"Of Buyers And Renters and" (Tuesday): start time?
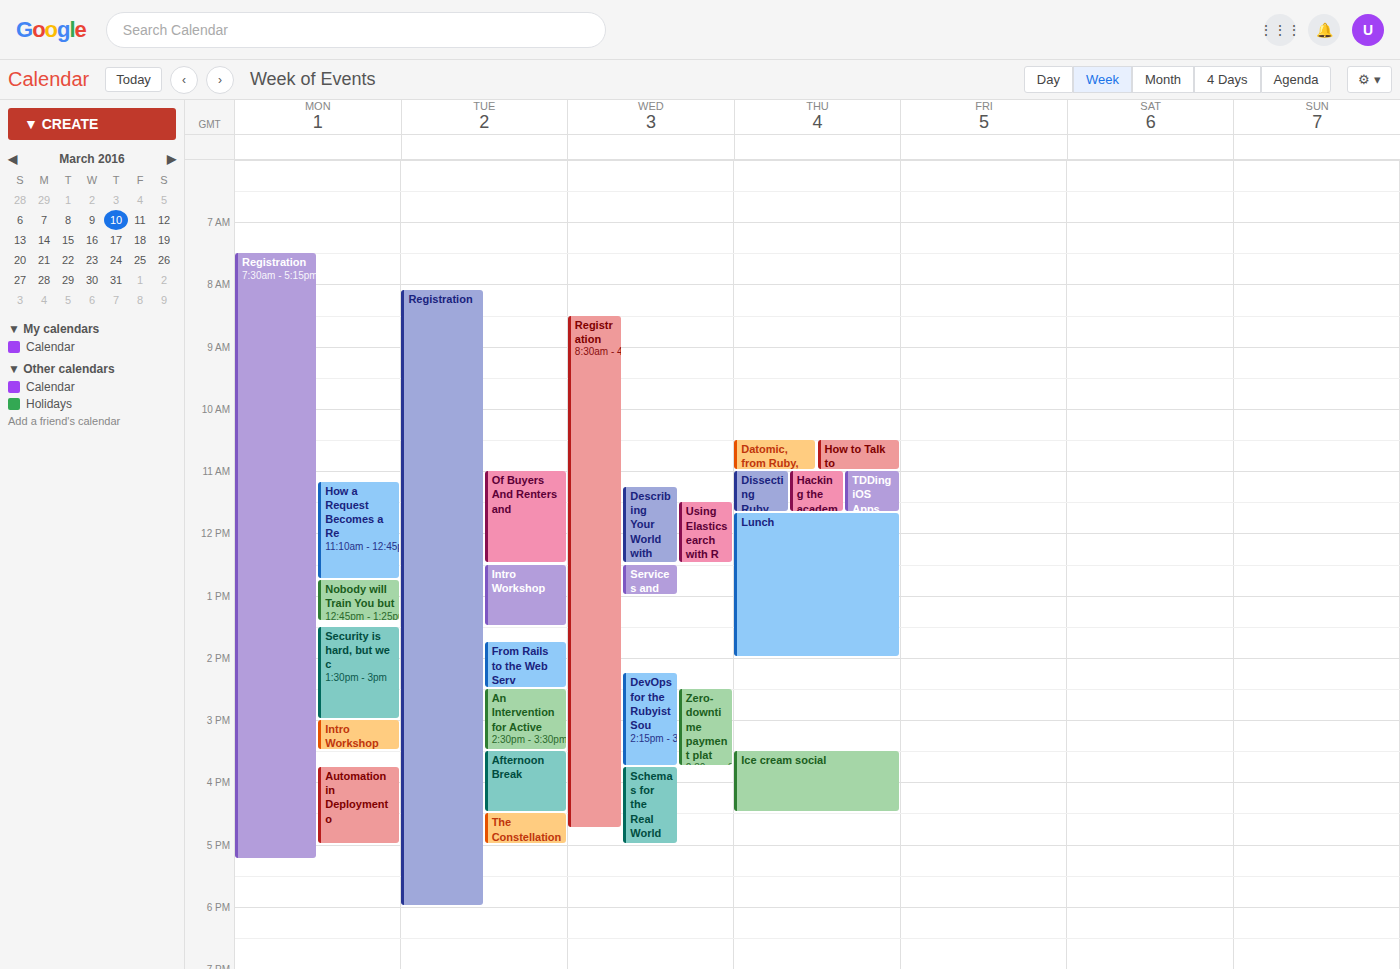
11:00 AM